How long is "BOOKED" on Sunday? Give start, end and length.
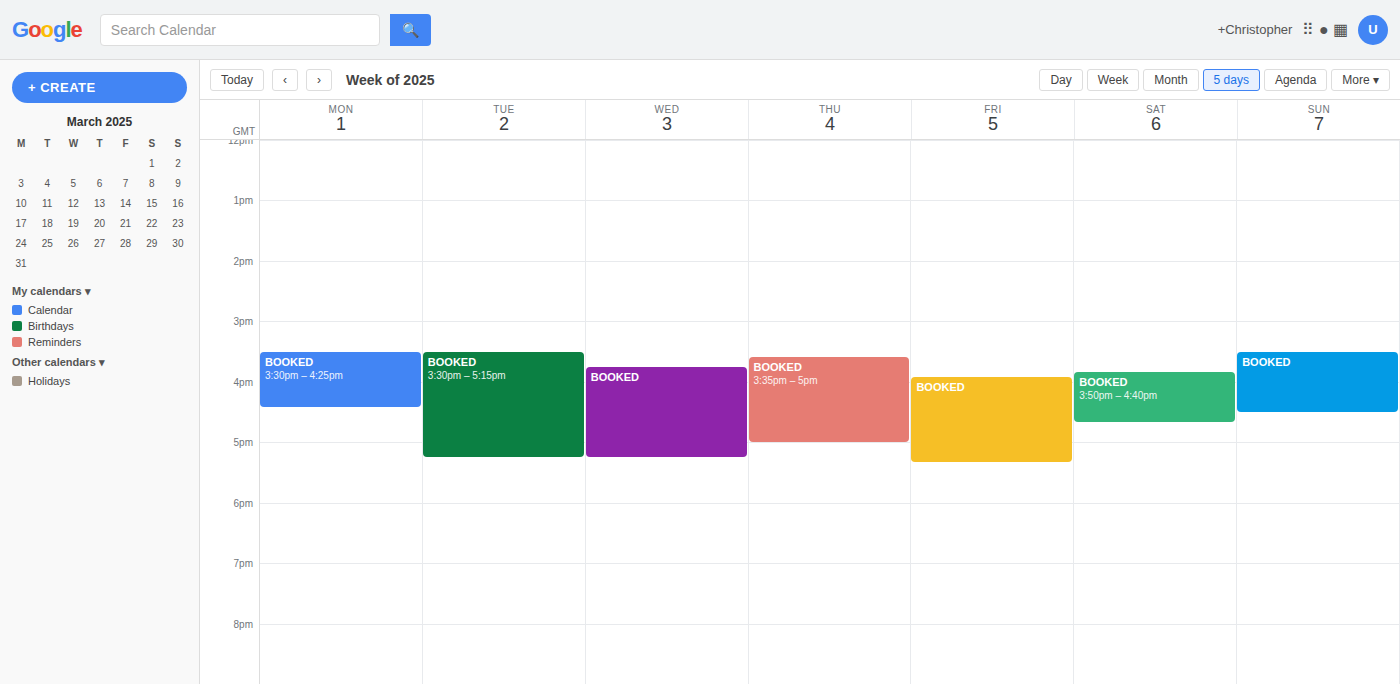
3:30 PM to 4:30 PM, 1 hour